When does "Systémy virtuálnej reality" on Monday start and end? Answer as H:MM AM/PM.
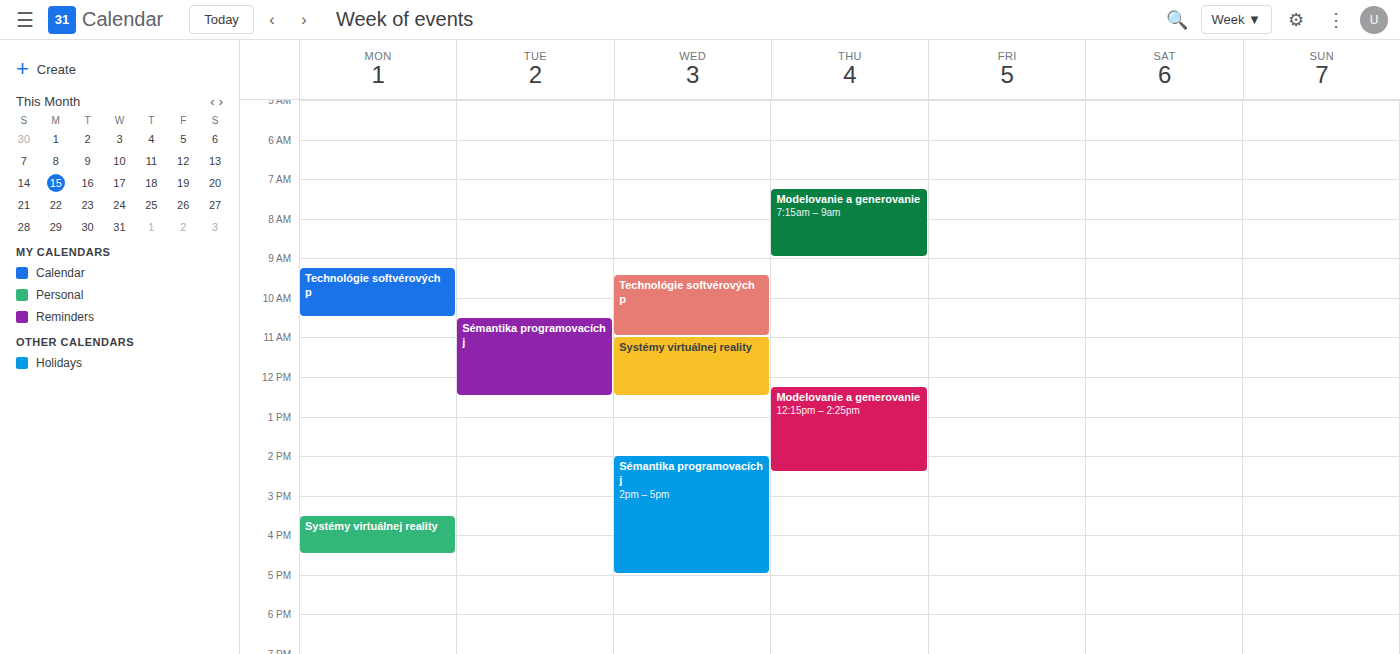
3:30 PM to 4:30 PM